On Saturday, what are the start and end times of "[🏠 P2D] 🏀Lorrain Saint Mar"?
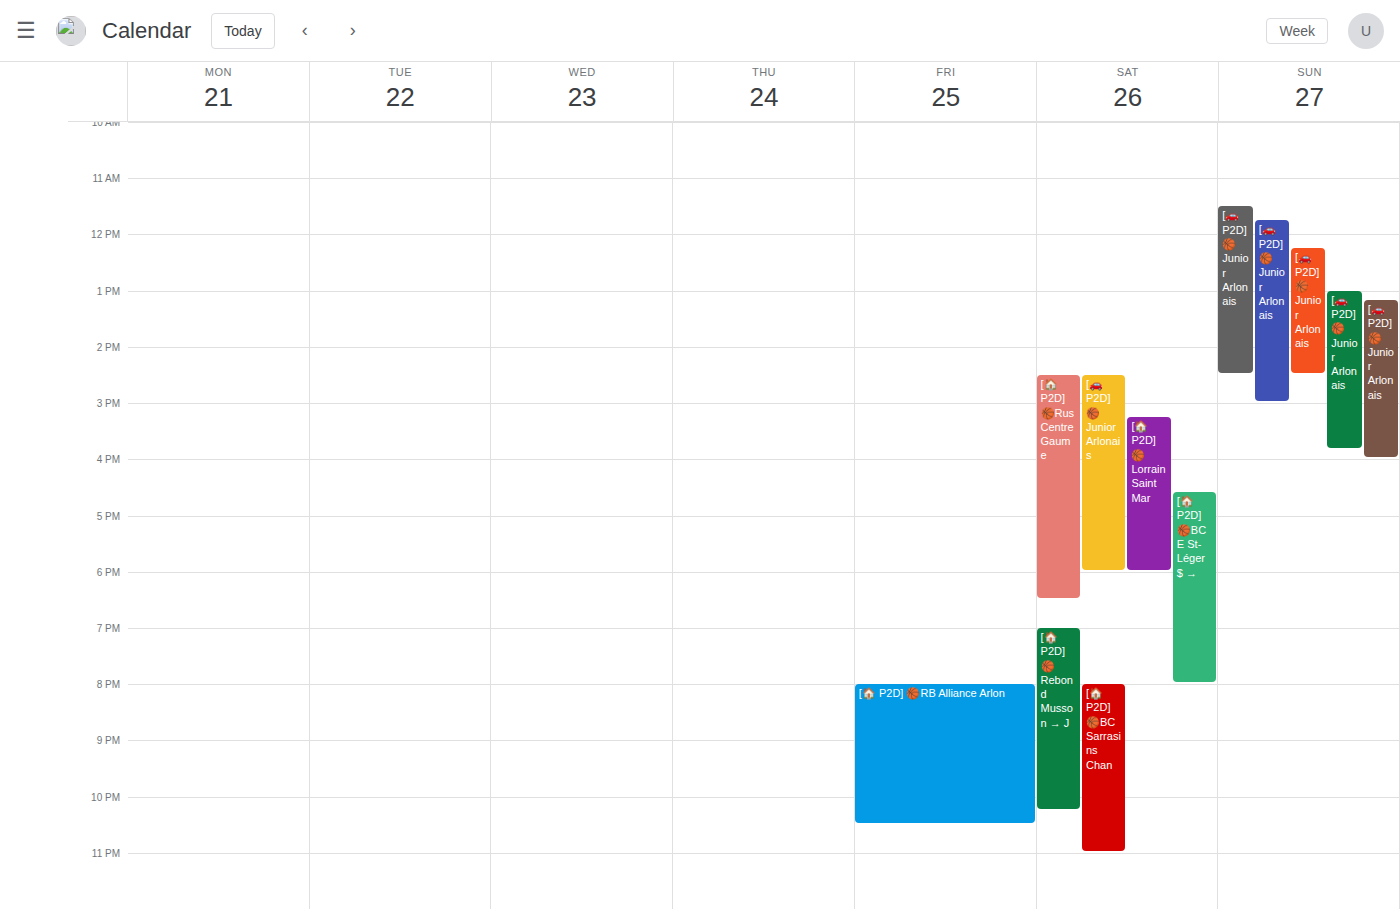
3:15 PM to 6:00 PM